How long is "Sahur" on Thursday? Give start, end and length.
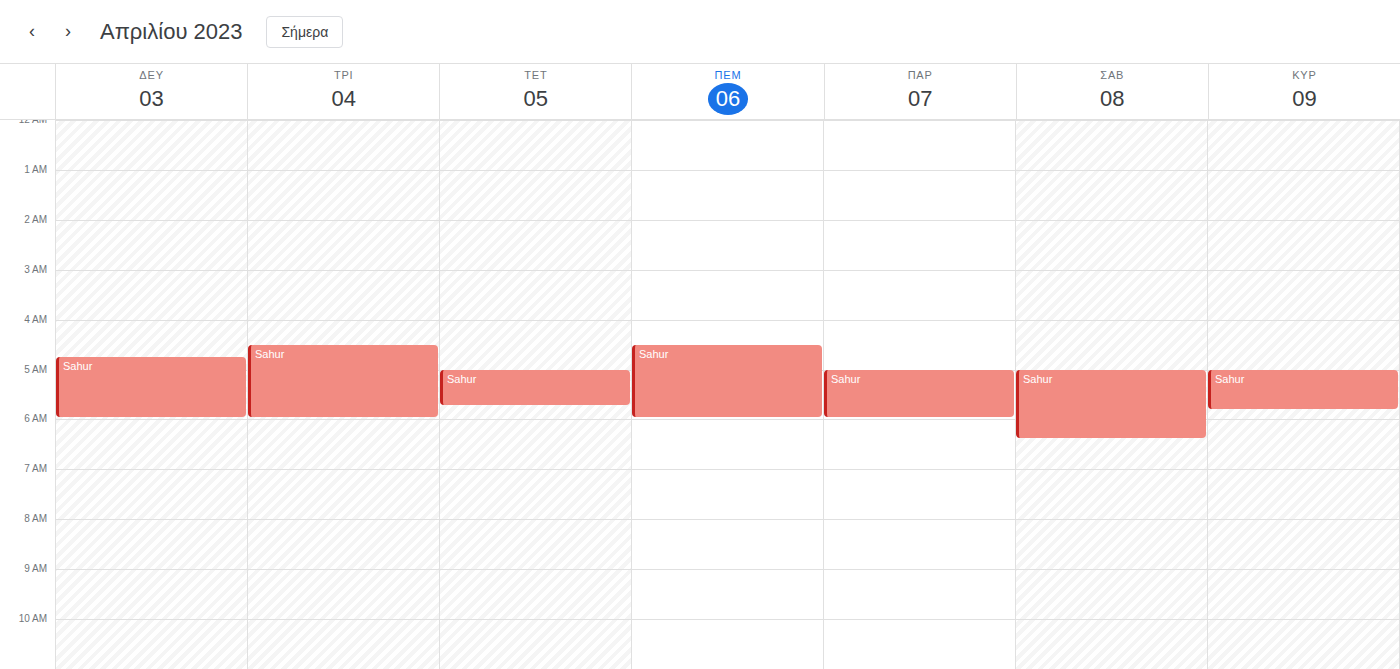
4:30 AM to 6:00 AM, 1 hour 30 minutes